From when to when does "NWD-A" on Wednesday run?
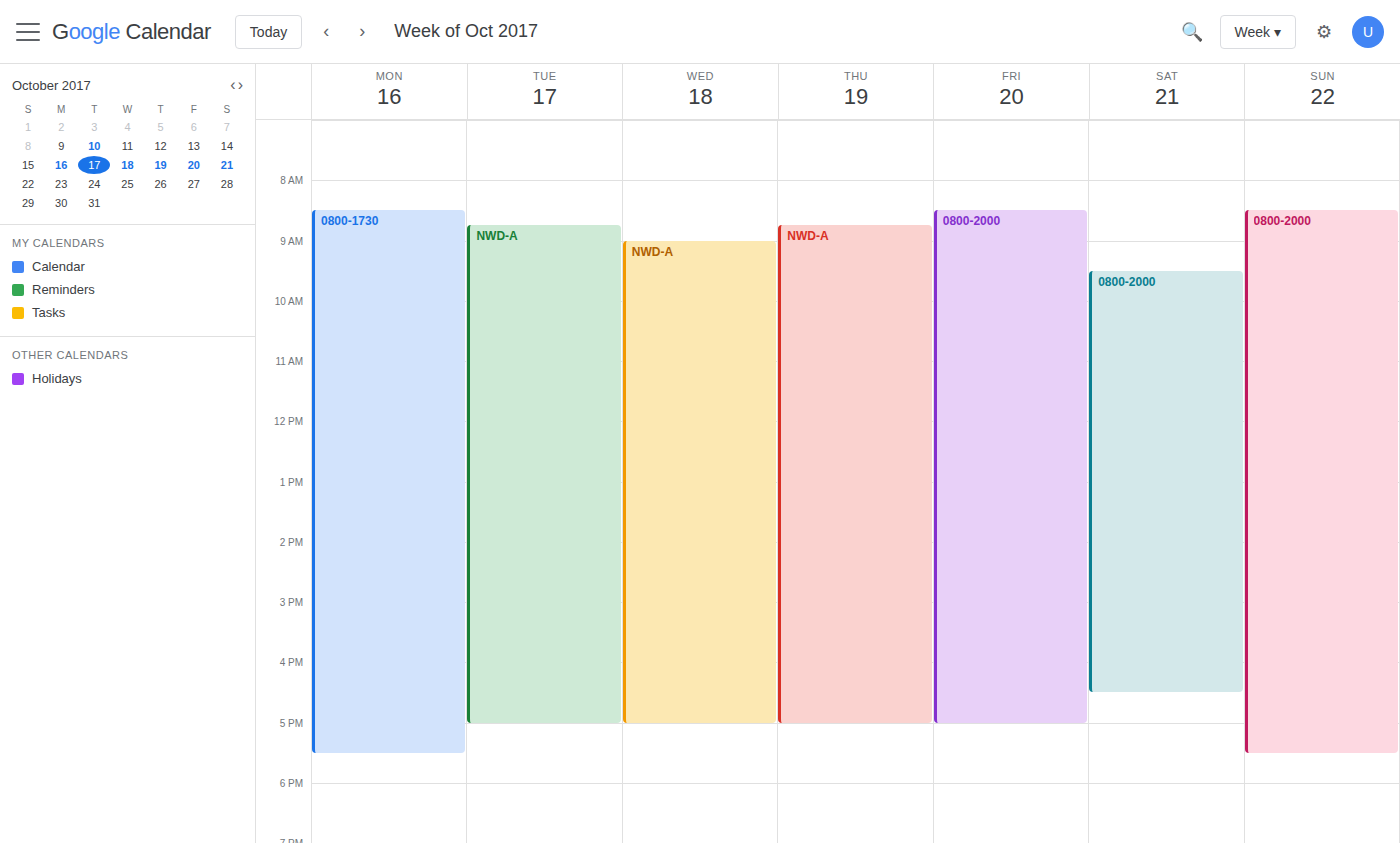
9:00 AM to 5:00 PM